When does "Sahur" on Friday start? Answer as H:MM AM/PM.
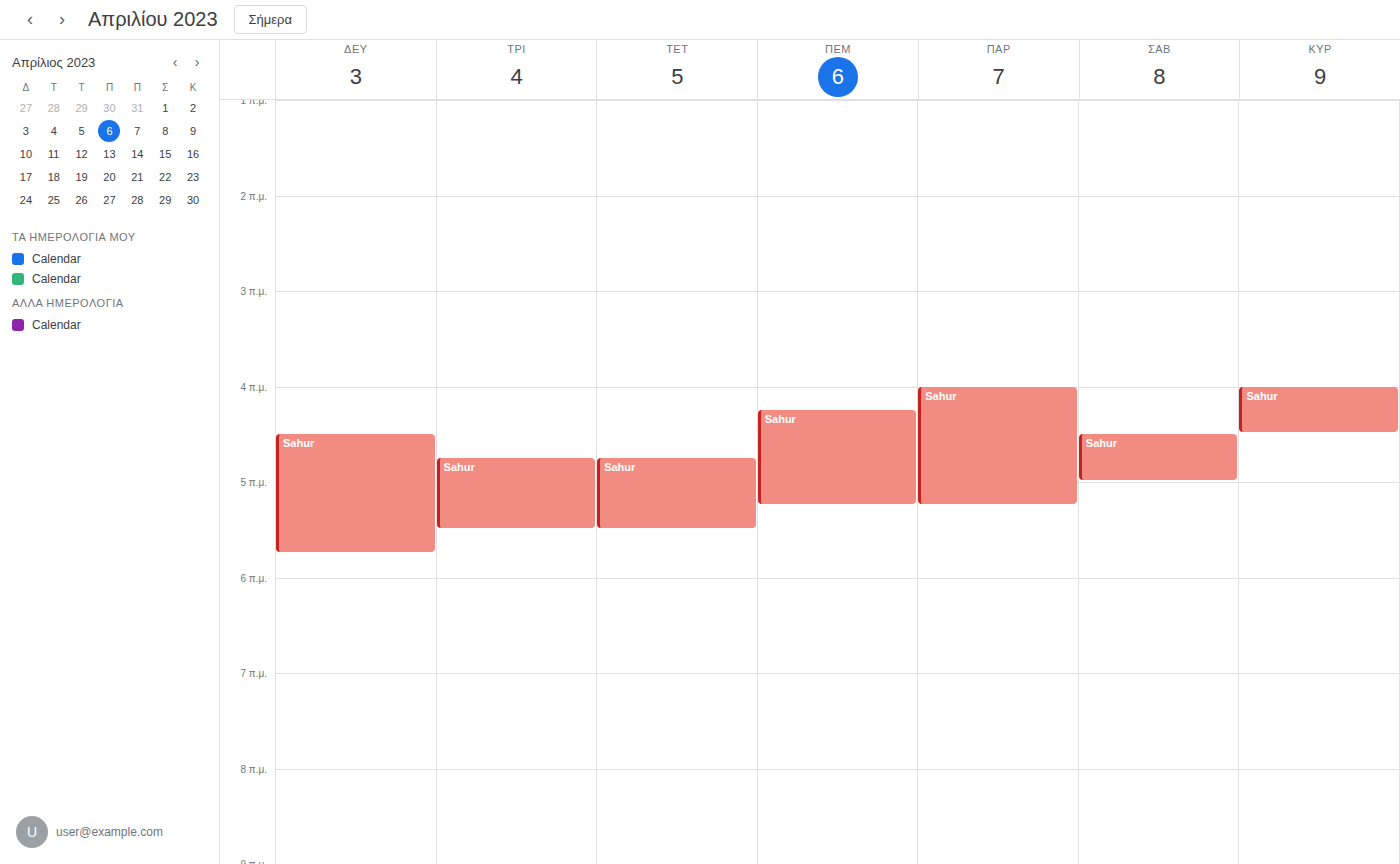
4:00 AM